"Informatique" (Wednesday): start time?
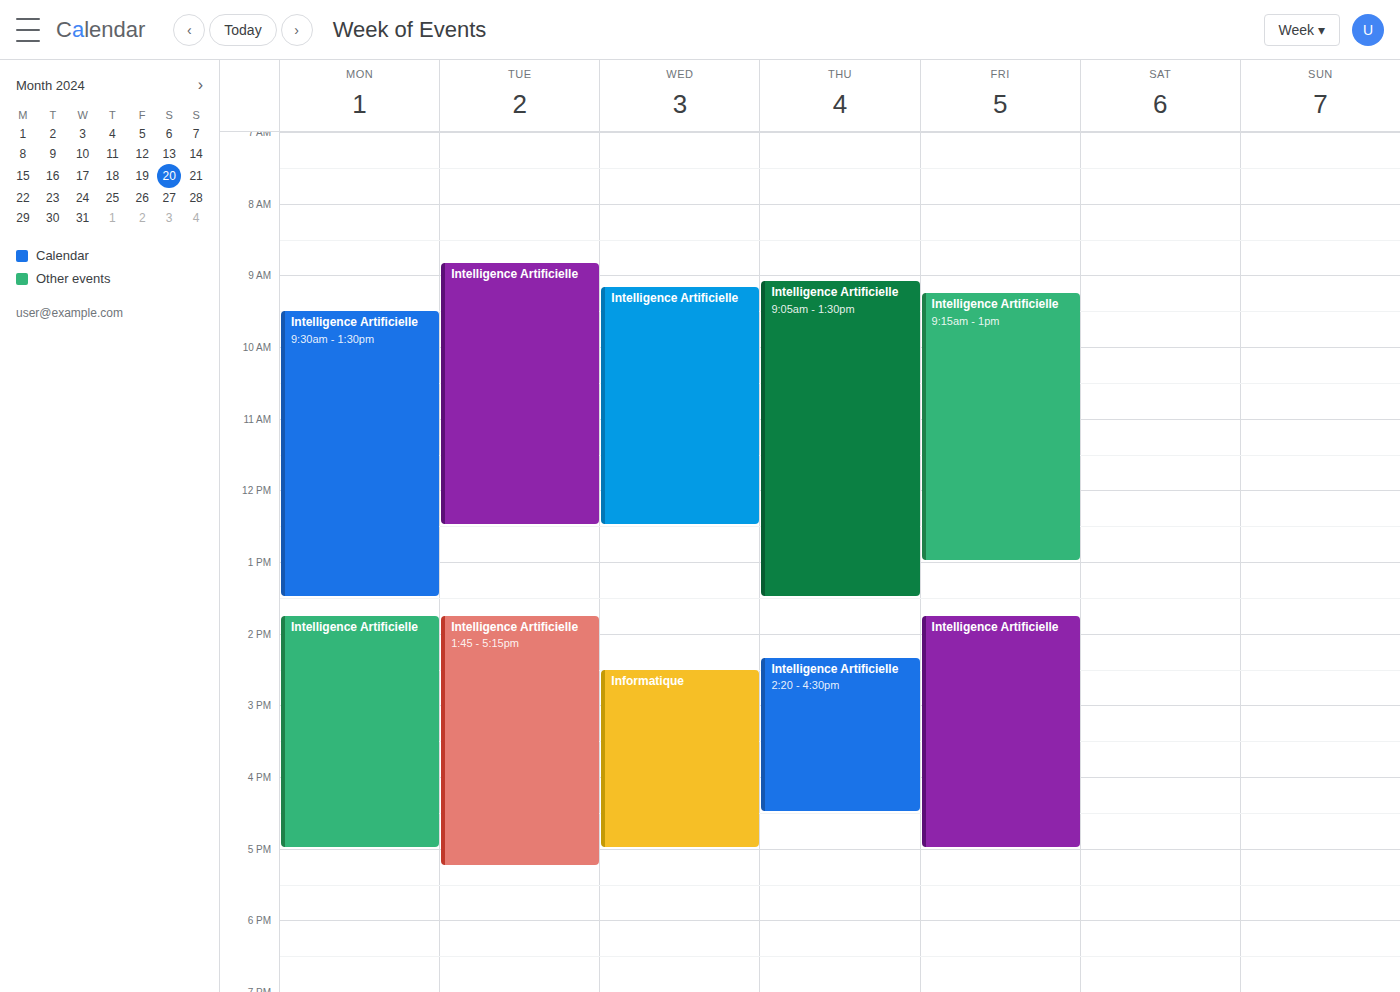
2:30 PM